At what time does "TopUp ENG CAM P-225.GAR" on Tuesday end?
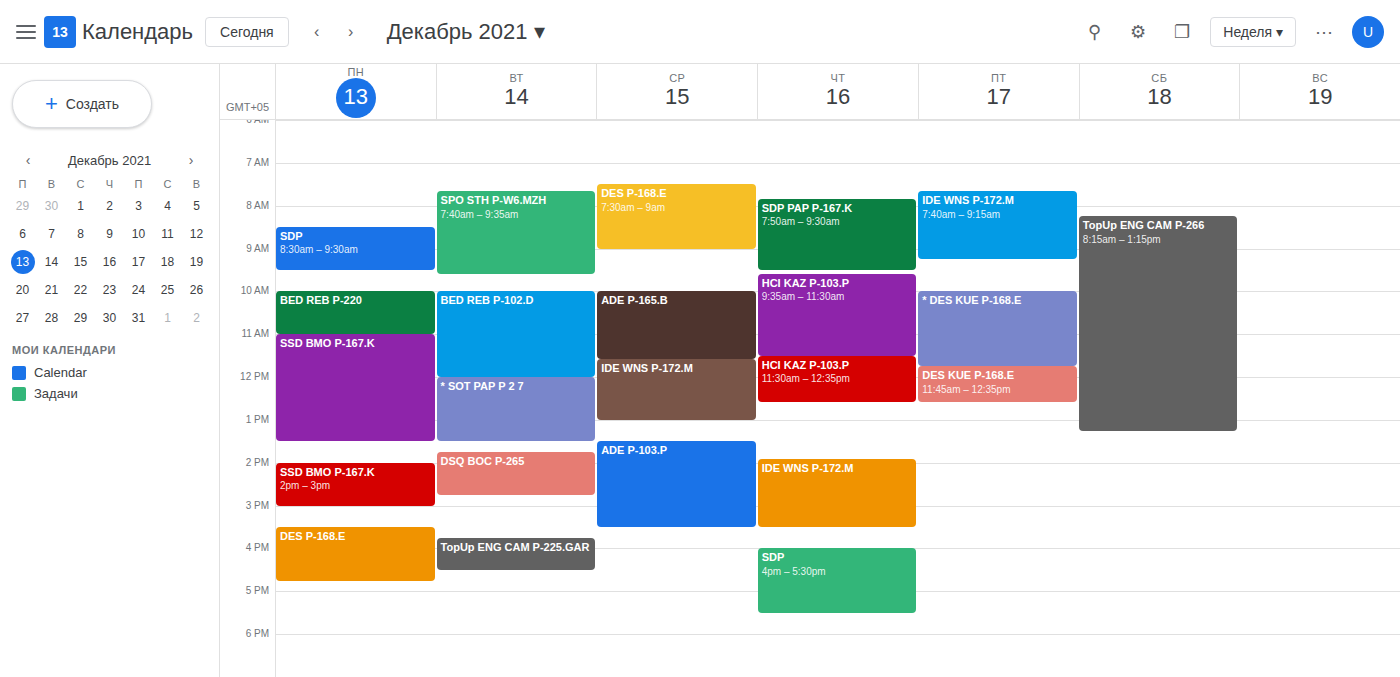
4:30 PM